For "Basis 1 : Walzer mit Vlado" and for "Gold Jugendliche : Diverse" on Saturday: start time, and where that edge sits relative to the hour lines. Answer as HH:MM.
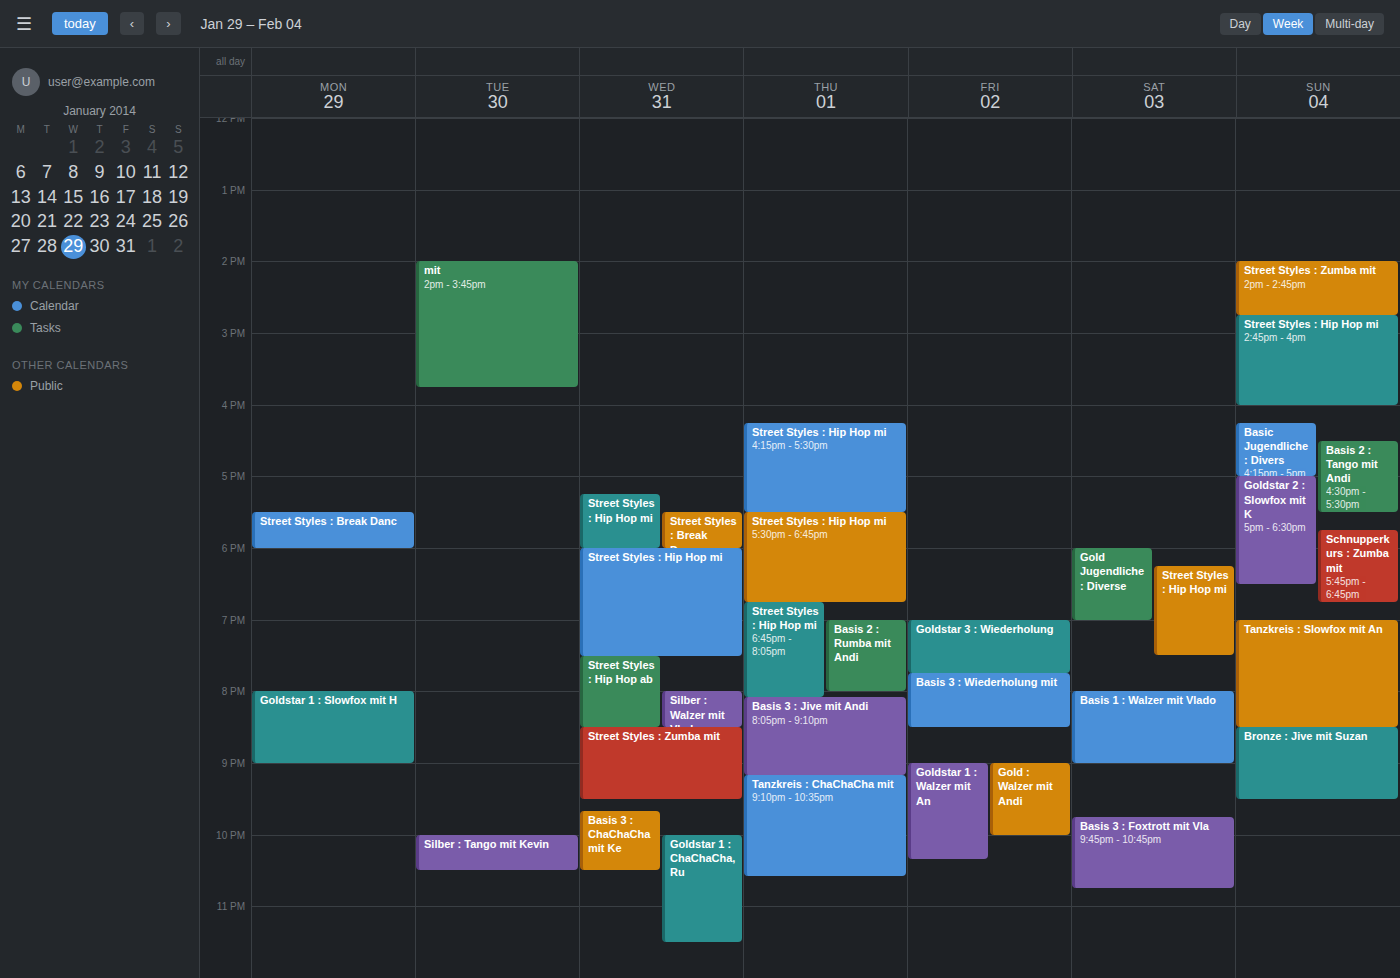
"Basis 1 : Walzer mit Vlado": 20:00, exactly on the 20:00 line. "Gold Jugendliche : Diverse": 18:00, exactly on the 18:00 line.